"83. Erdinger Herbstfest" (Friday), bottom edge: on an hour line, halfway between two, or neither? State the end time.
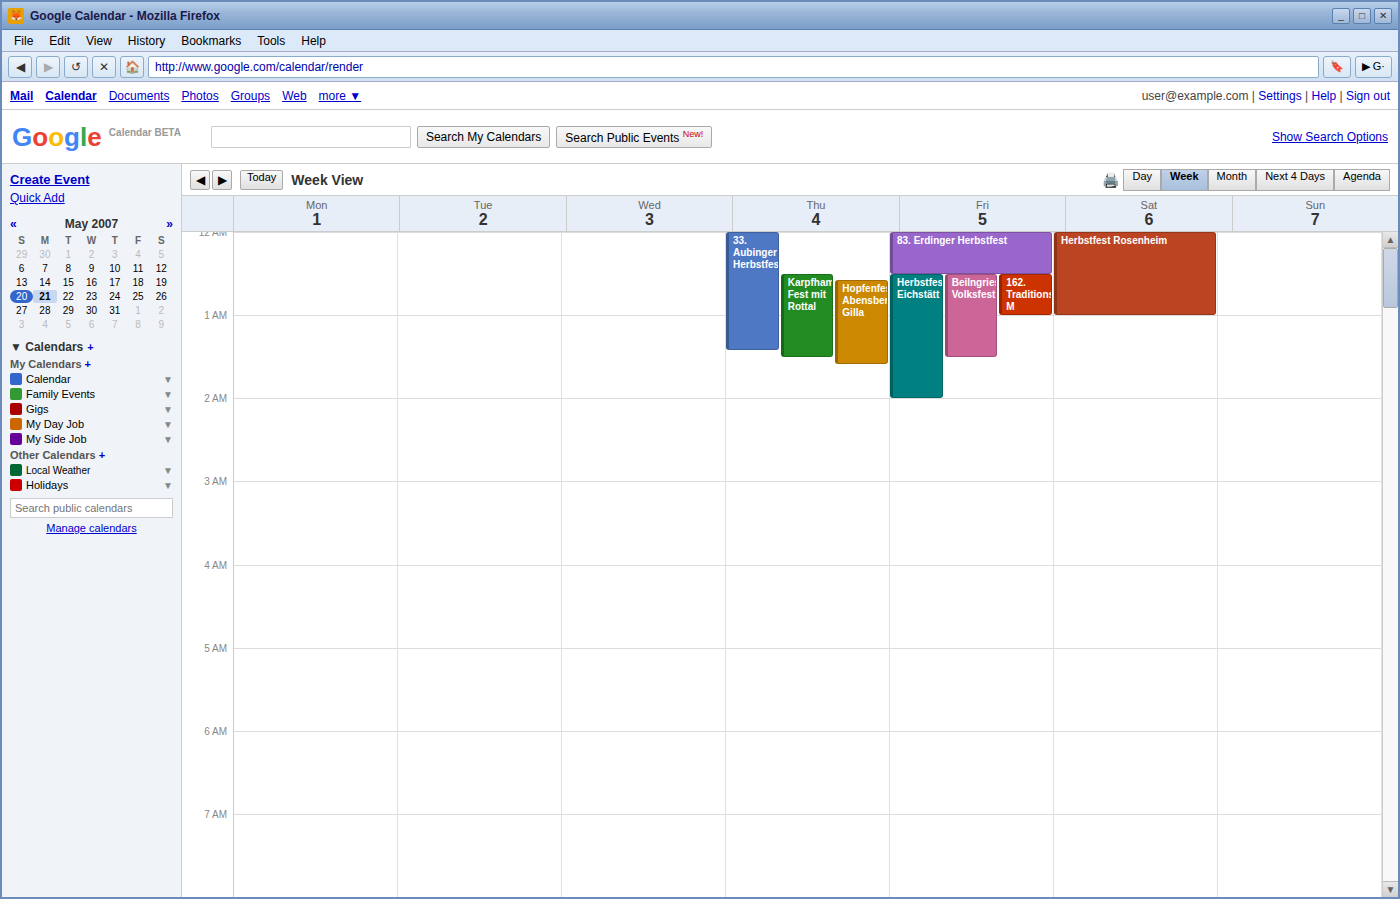
00:30 -- halfway between the 00:00 and 01:00 lines.